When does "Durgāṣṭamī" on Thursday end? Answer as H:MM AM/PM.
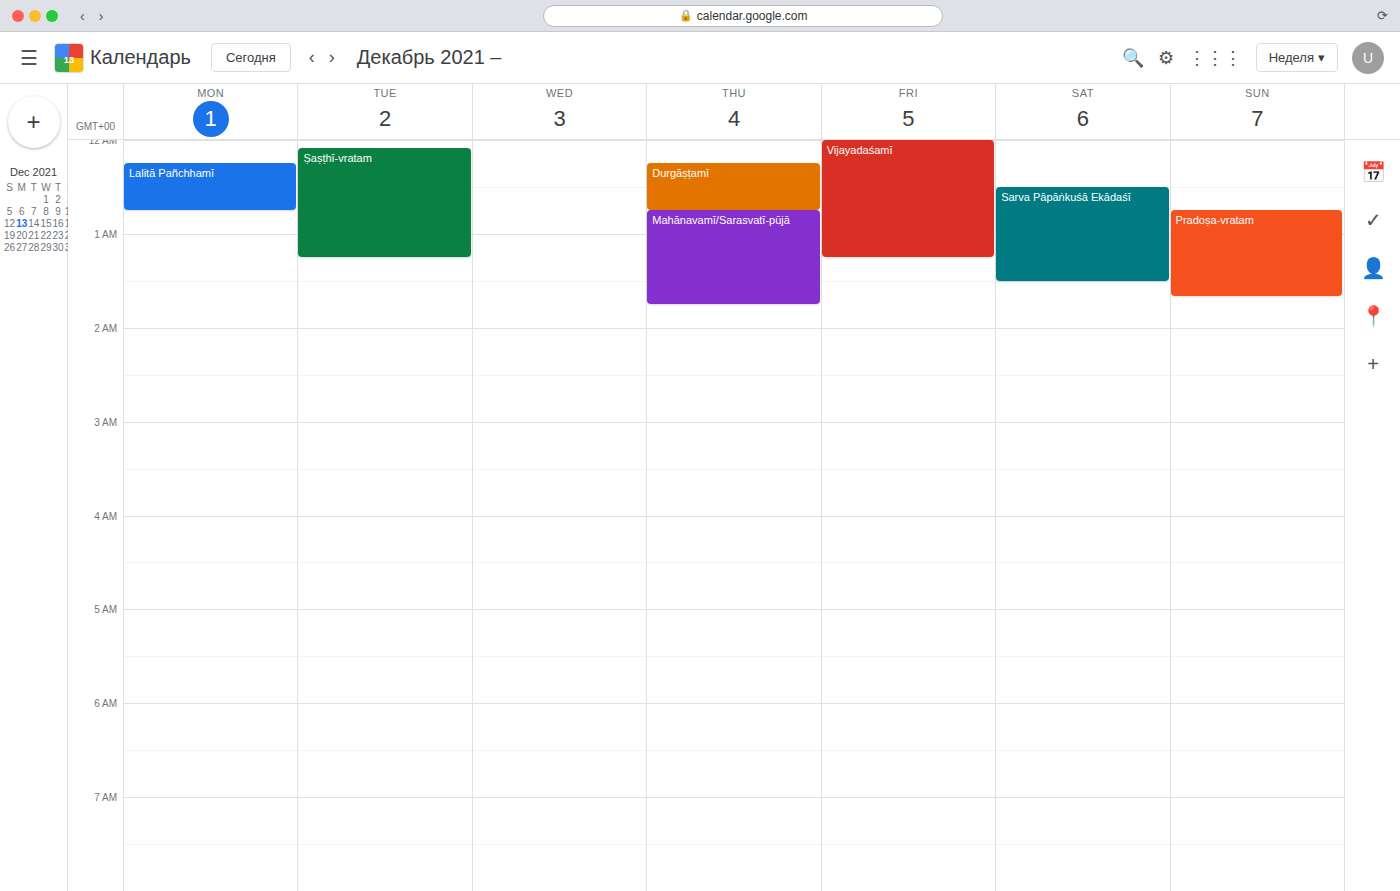
12:45 AM